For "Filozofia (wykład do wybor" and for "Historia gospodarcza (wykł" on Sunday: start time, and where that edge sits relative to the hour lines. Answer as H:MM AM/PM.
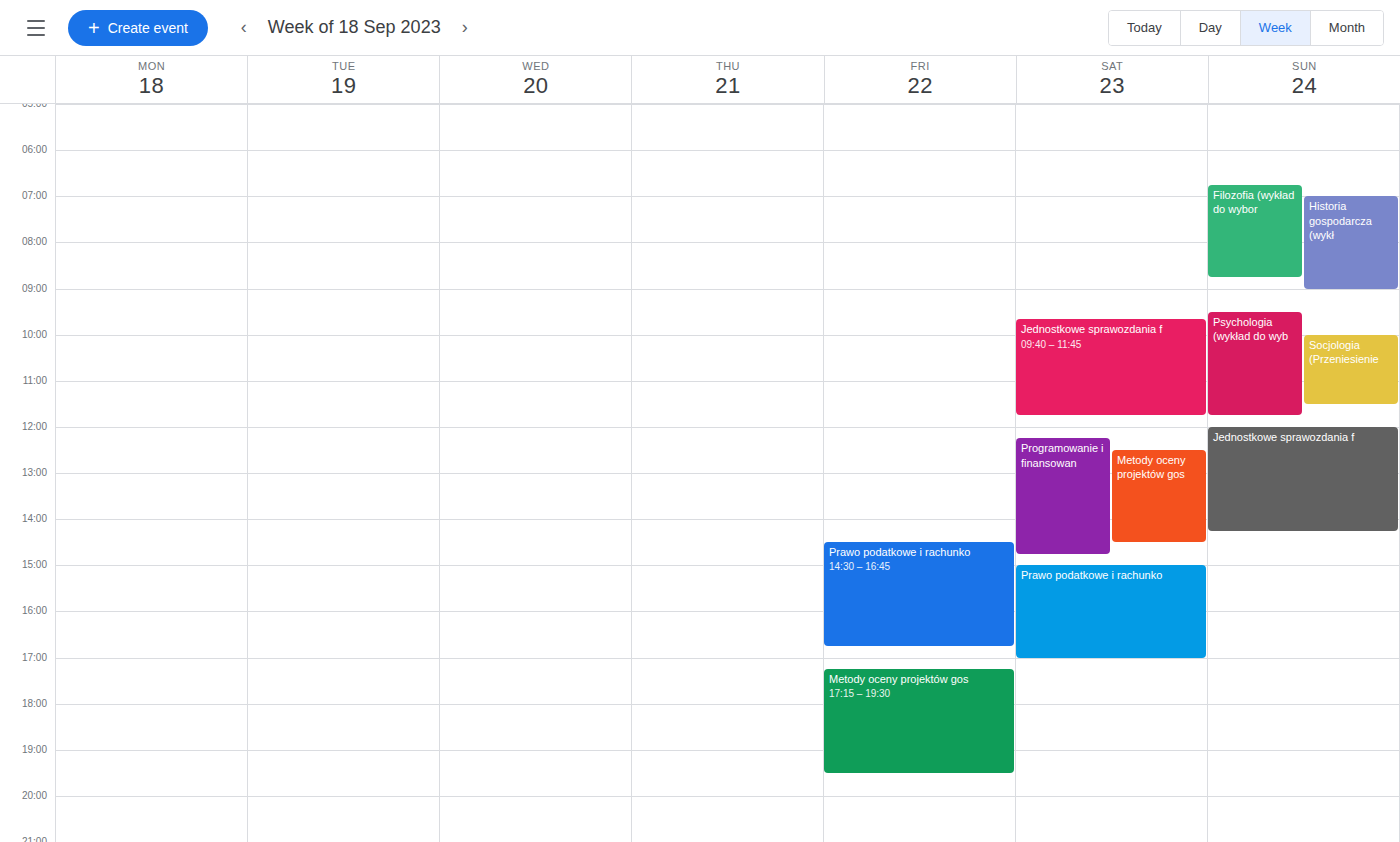
"Filozofia (wykład do wybor": 6:45 AM, neither: three quarters of the way from the 6 AM line to the 7 AM line. "Historia gospodarcza (wykł": 7:00 AM, exactly on the 7 AM line.